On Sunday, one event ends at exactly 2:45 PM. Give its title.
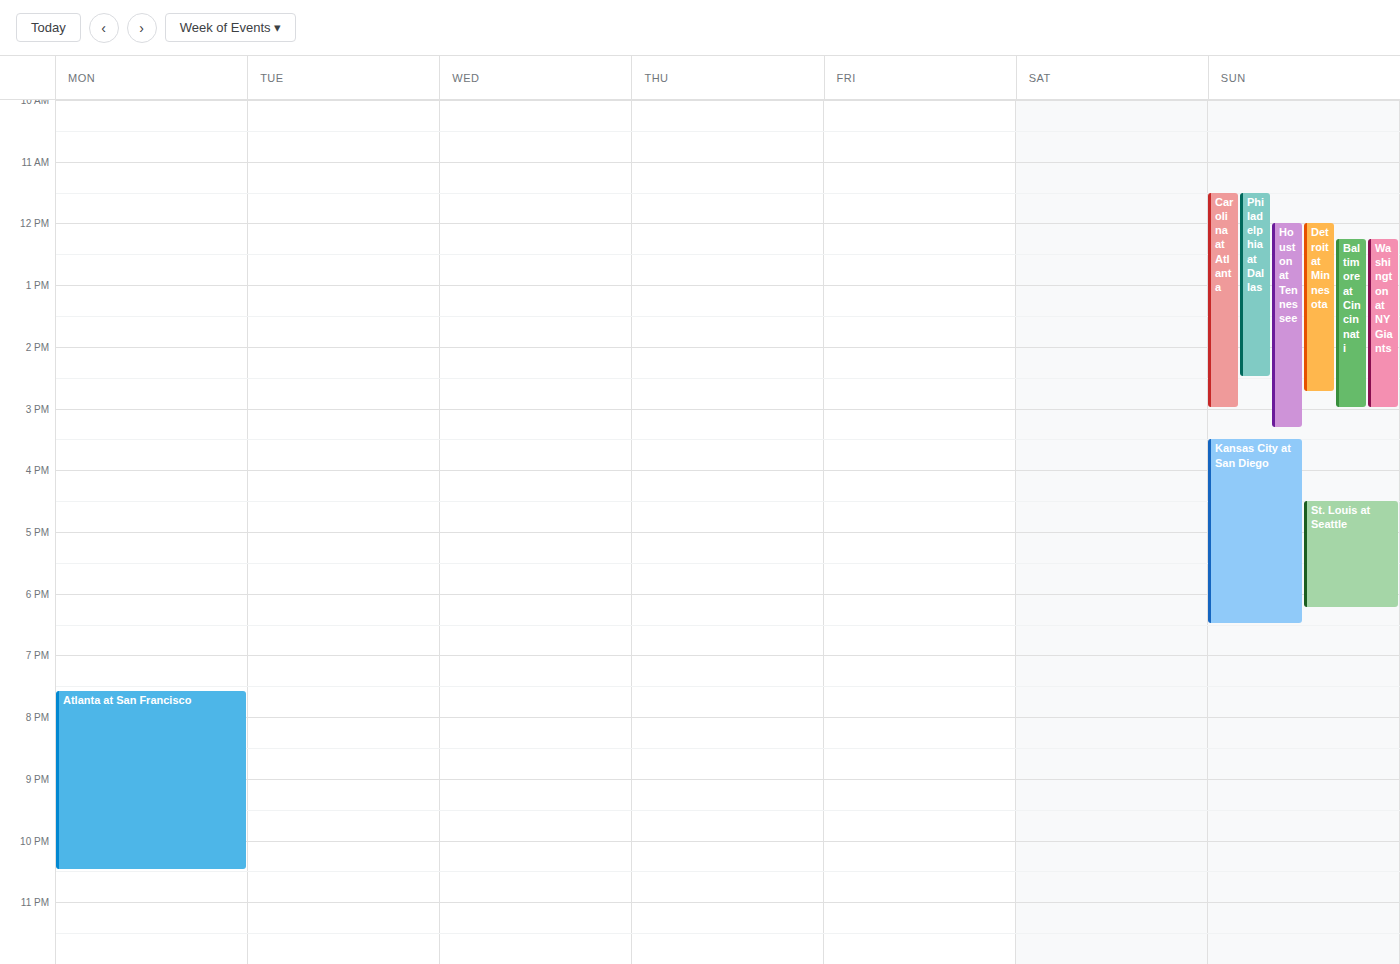
"Detroit at Minnesota"